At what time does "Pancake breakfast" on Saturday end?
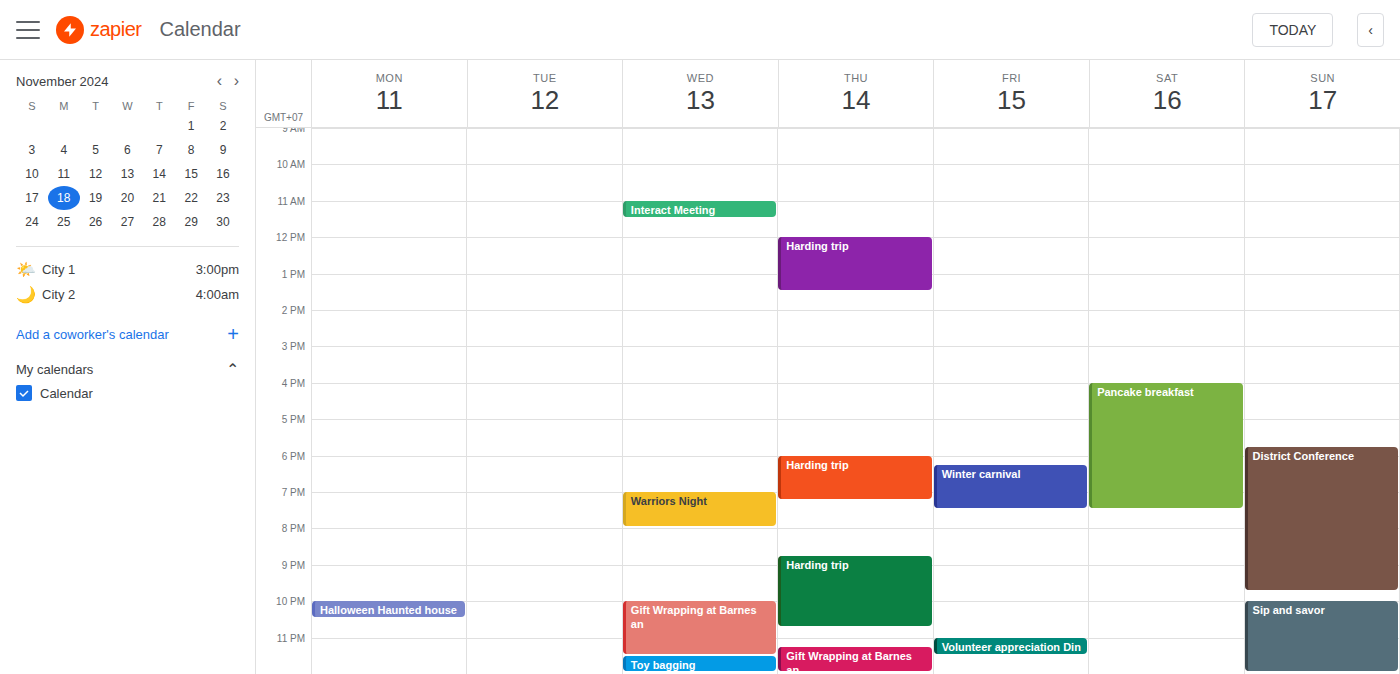
7:30 PM